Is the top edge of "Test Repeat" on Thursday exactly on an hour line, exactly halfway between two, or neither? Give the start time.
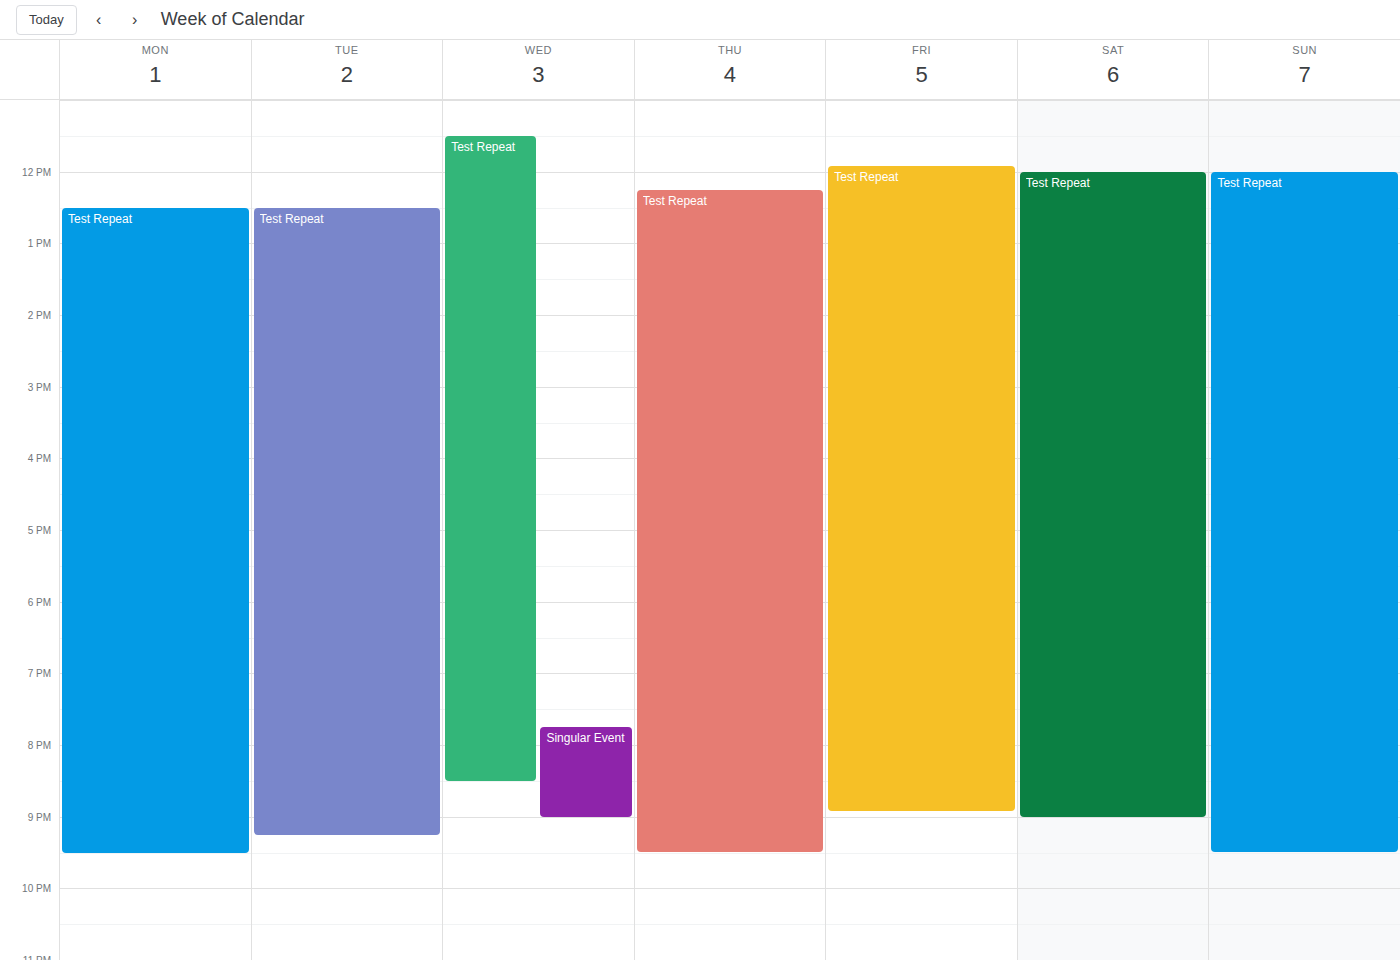
12:15 PM -- neither: a quarter of the way from the 12 PM line to the 1 PM line.